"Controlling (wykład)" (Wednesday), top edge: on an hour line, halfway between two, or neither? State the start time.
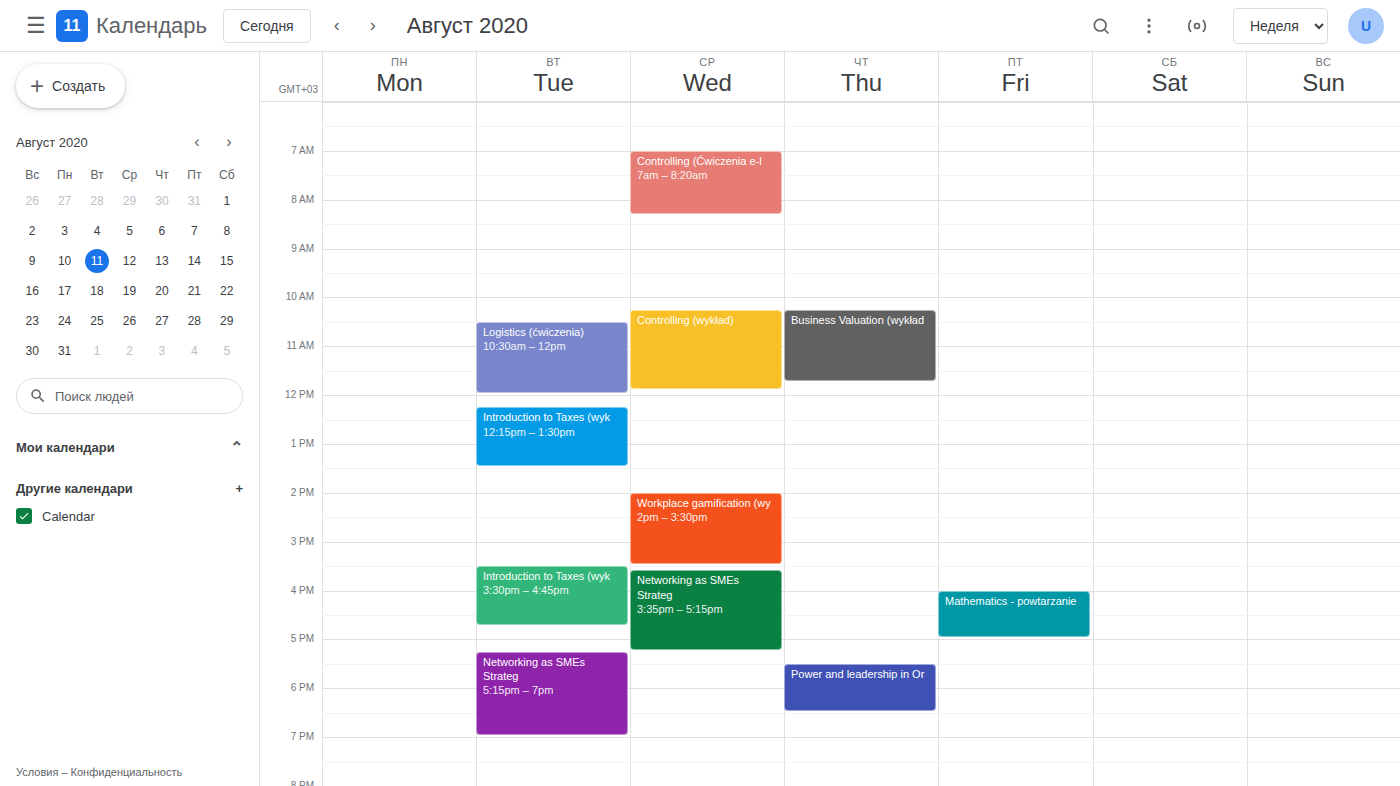
10:15 -- neither: a quarter of the way from the 10:00 line to the 11:00 line.